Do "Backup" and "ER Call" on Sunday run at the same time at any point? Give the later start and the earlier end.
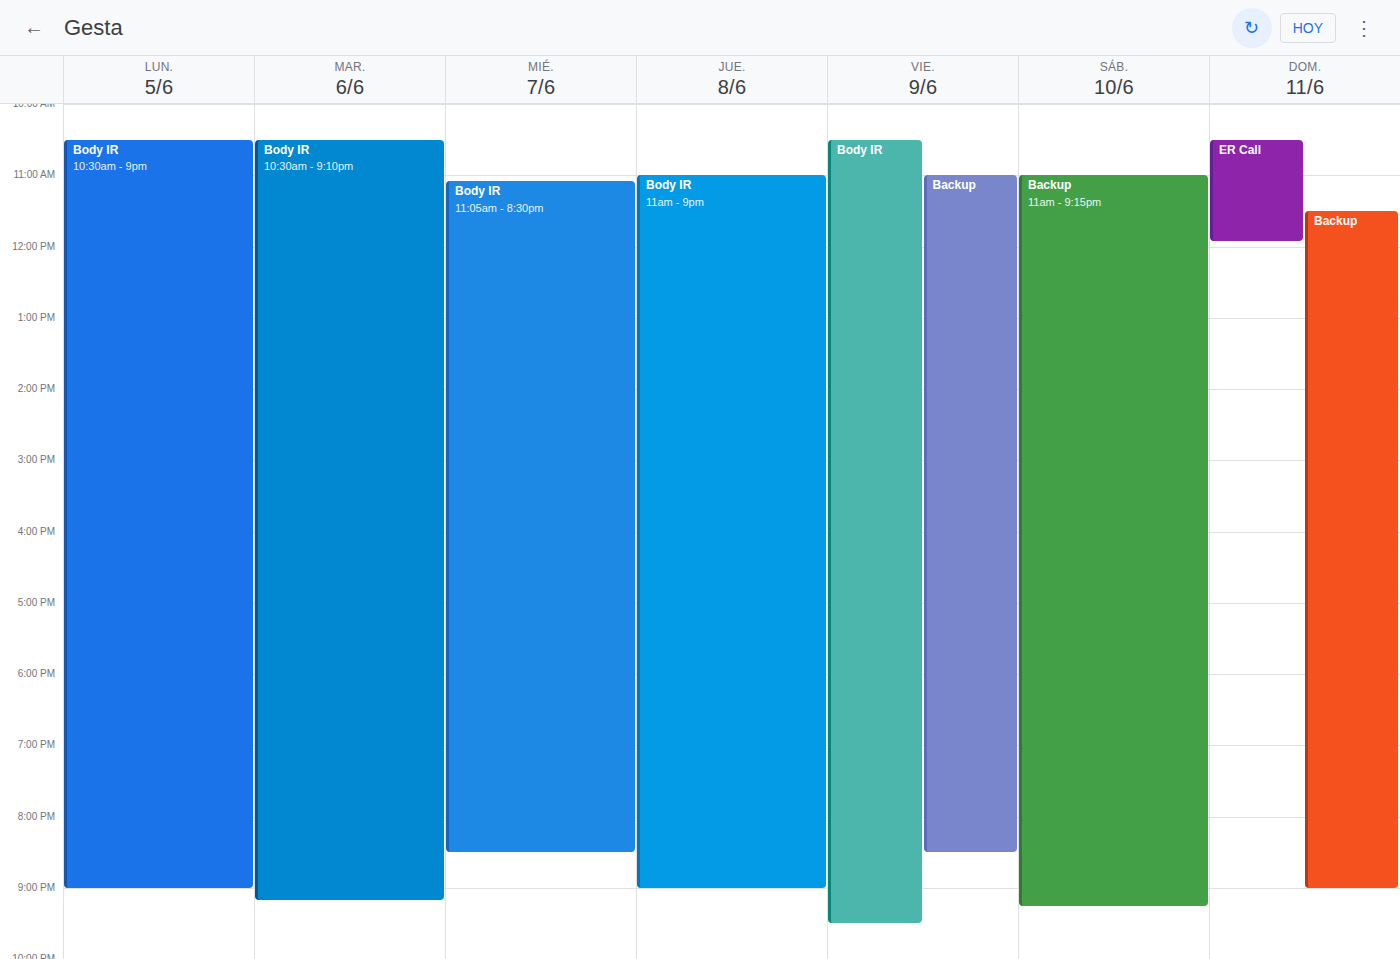
"Backup" starts at 11:30 AM, before "ER Call" ends at 11:55 AM -- they overlap.